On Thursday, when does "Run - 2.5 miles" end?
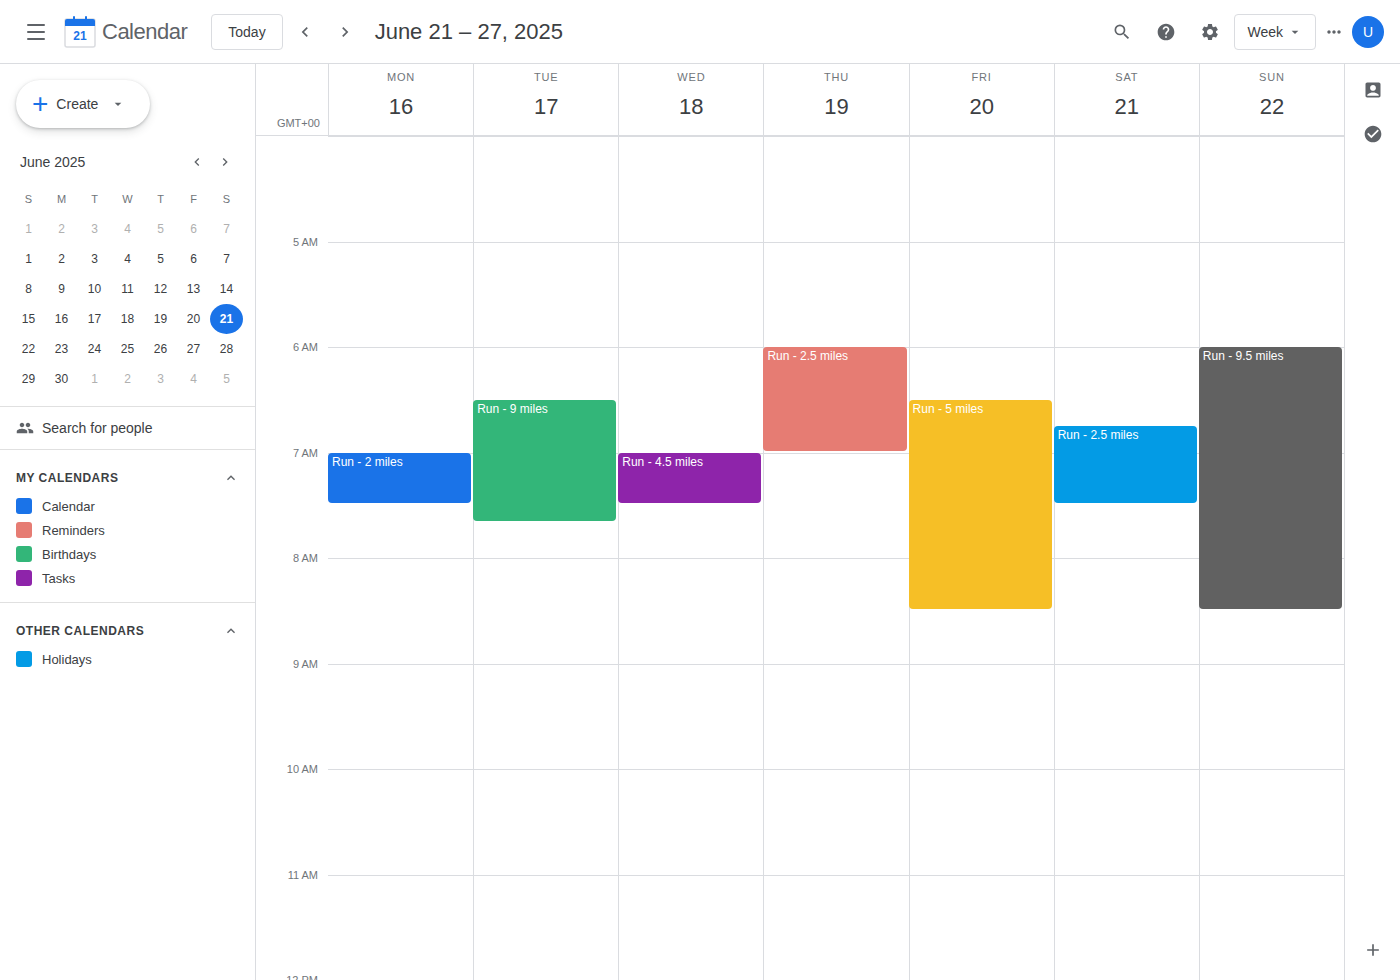
7:00 AM